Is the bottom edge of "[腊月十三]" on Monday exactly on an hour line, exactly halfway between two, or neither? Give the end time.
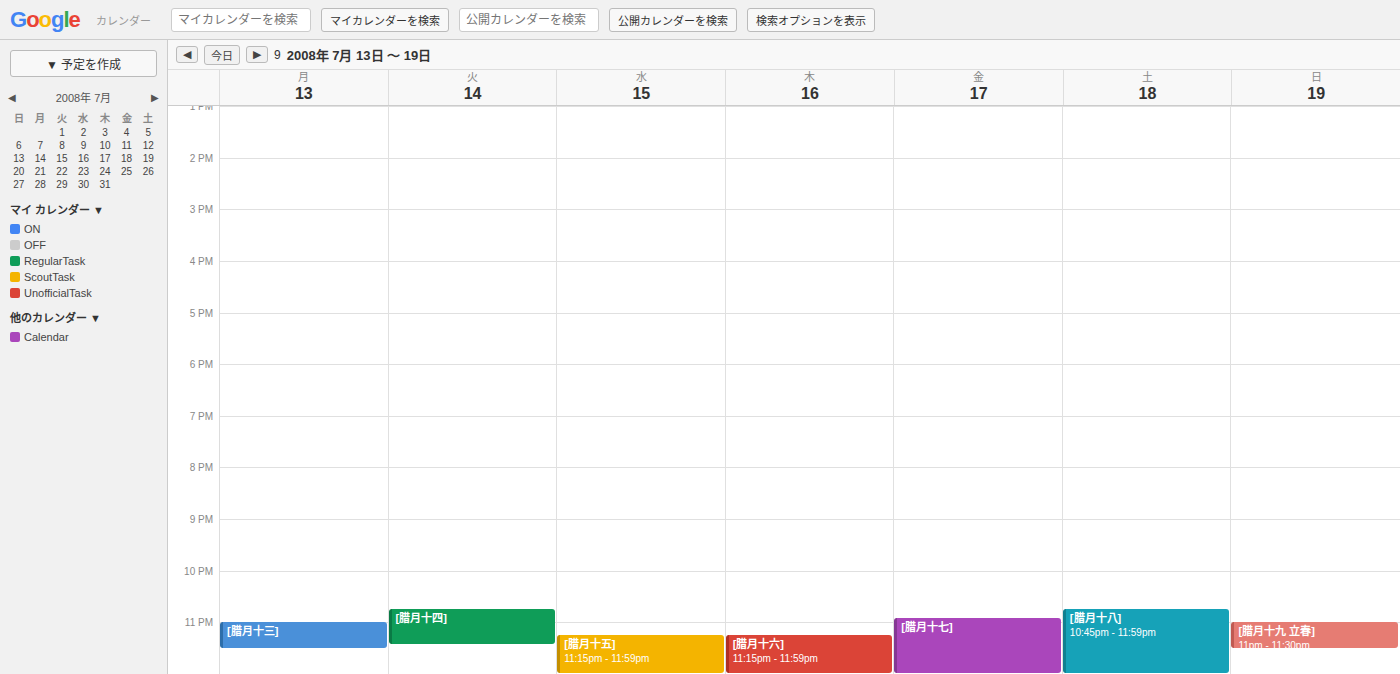
11:30 PM -- halfway between the 11 PM and 12 AM lines.